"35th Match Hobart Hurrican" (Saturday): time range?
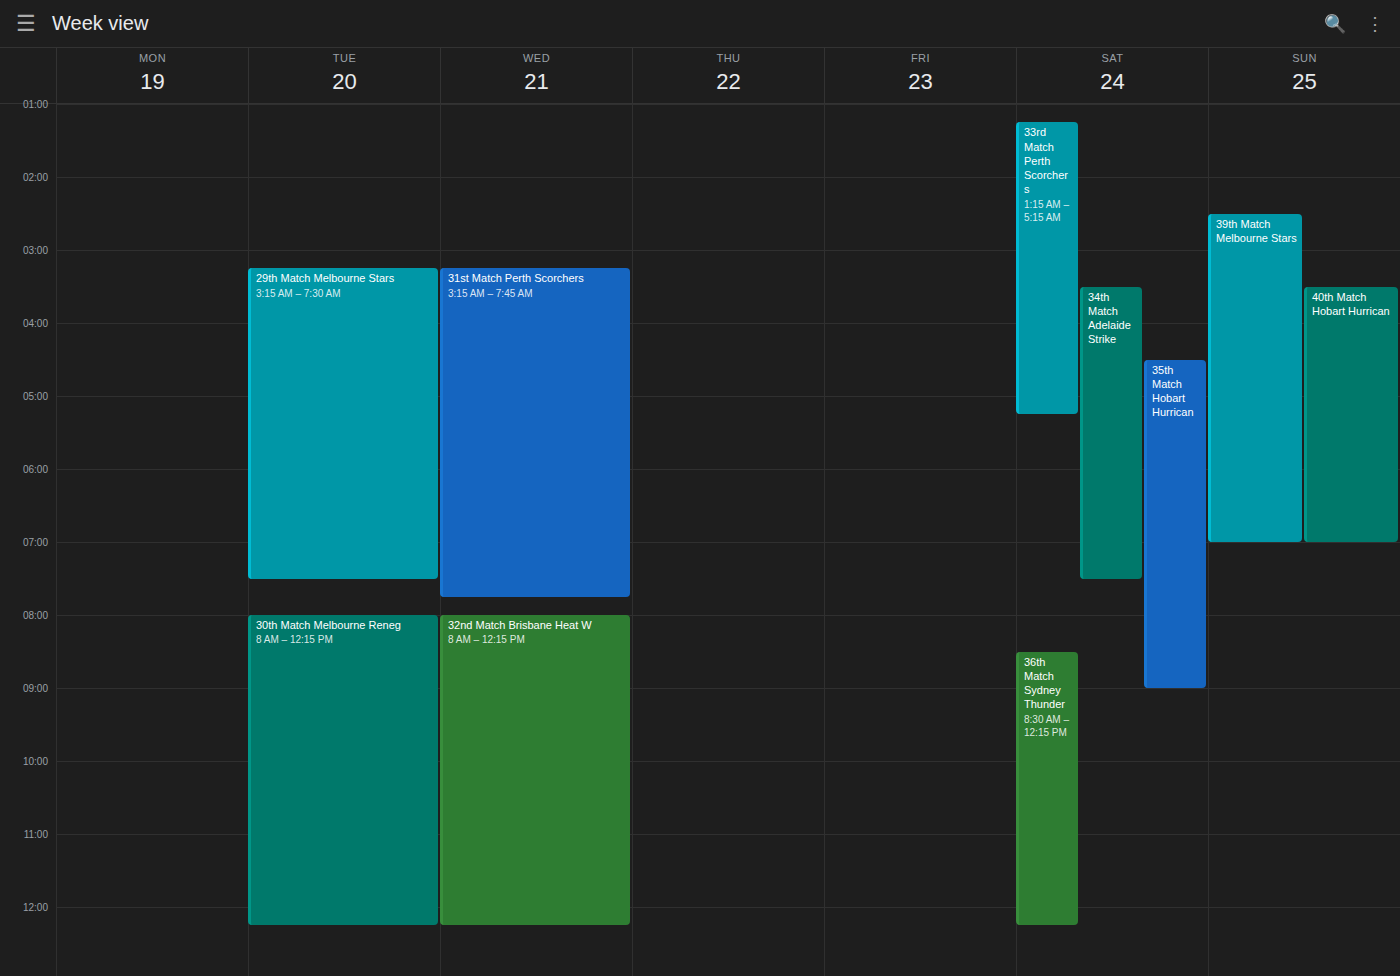
4:30 AM to 9:00 AM